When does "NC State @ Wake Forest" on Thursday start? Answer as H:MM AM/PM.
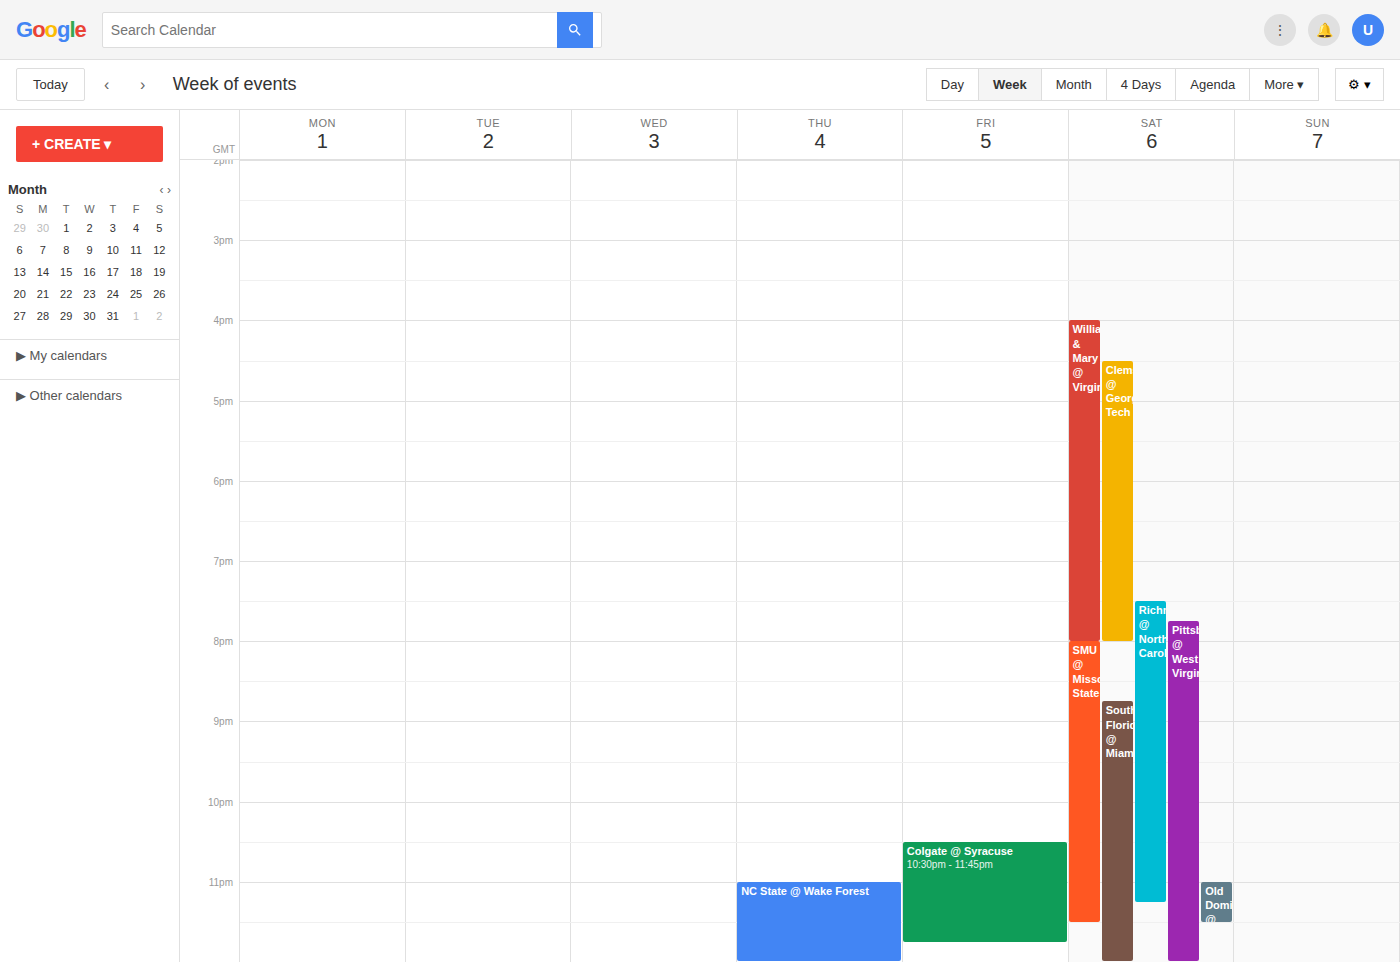
11:00 PM